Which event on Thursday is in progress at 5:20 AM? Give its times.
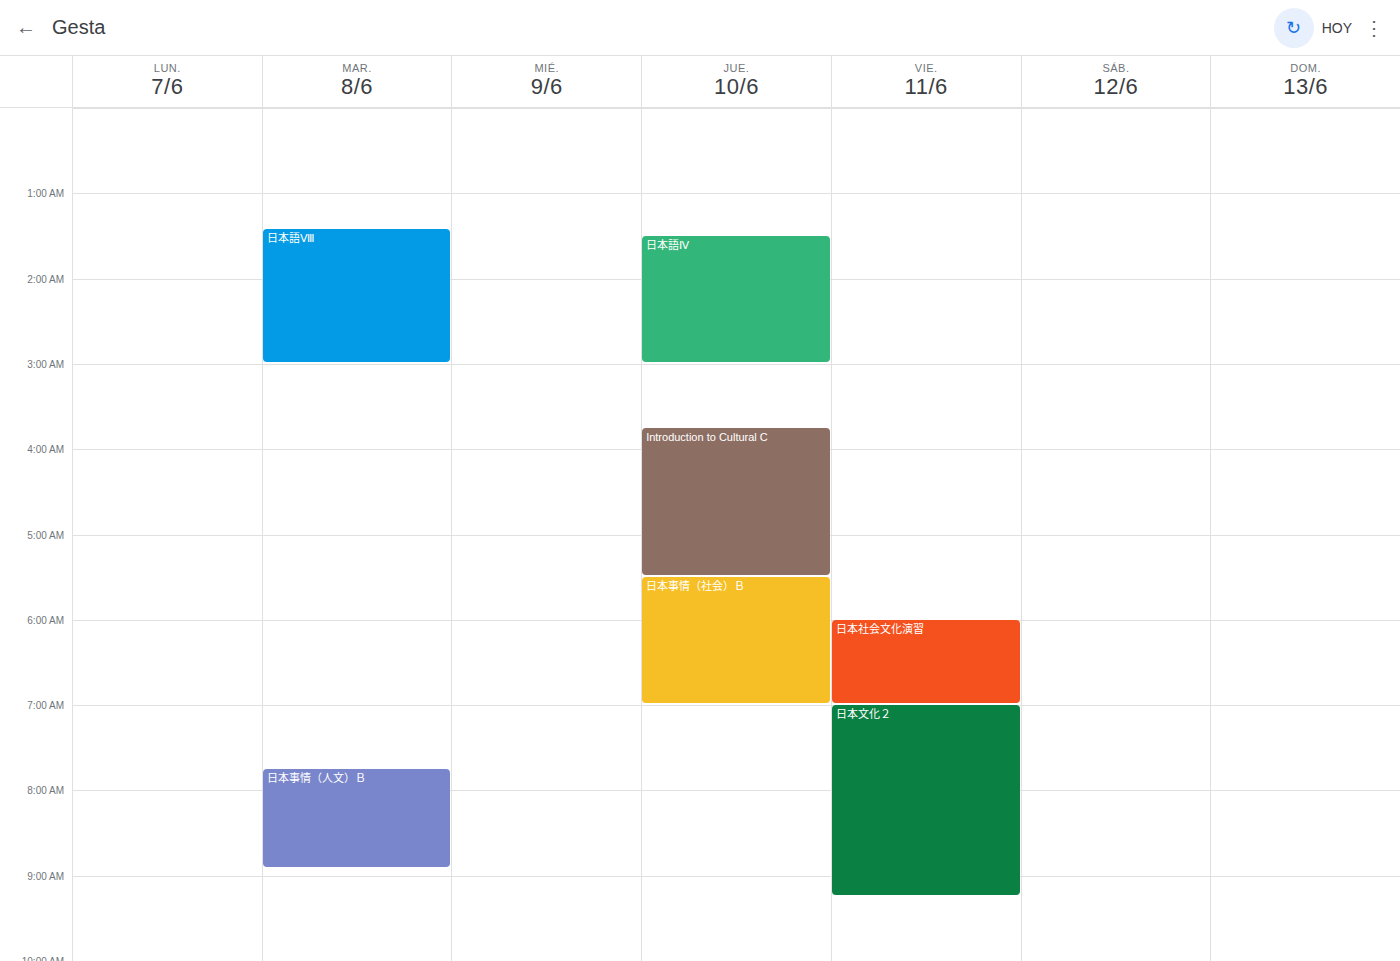
"Introduction to Cultural C", 3:45 AM to 5:30 AM